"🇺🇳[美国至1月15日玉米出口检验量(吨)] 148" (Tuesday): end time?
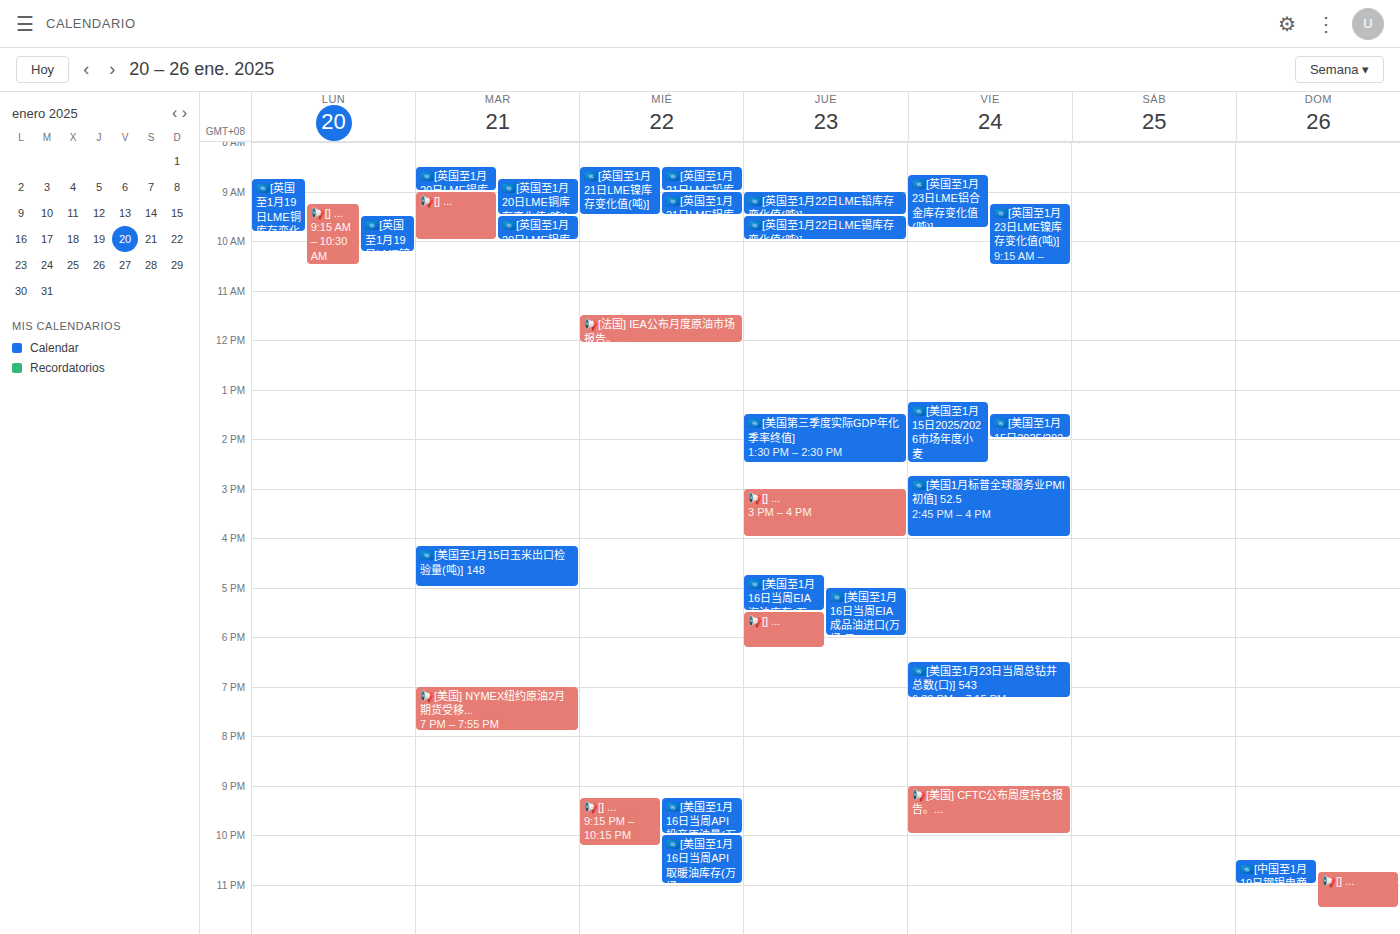
5:00 PM